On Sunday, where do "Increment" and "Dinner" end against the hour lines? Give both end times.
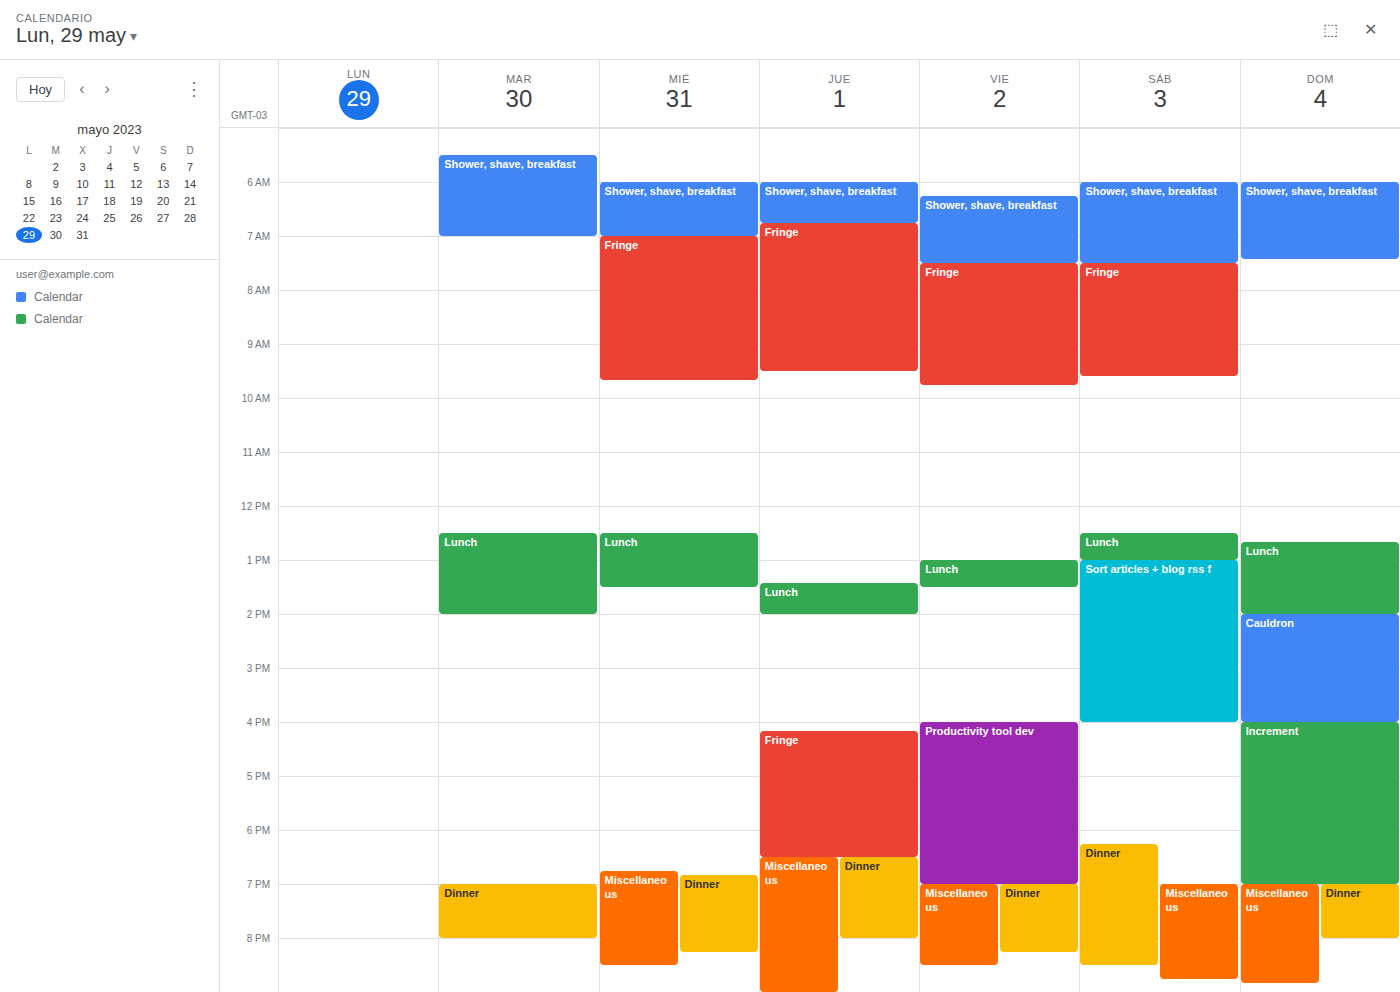
"Increment": 7:00 PM, exactly on the 7 PM line. "Dinner": 8:00 PM, exactly on the 8 PM line.